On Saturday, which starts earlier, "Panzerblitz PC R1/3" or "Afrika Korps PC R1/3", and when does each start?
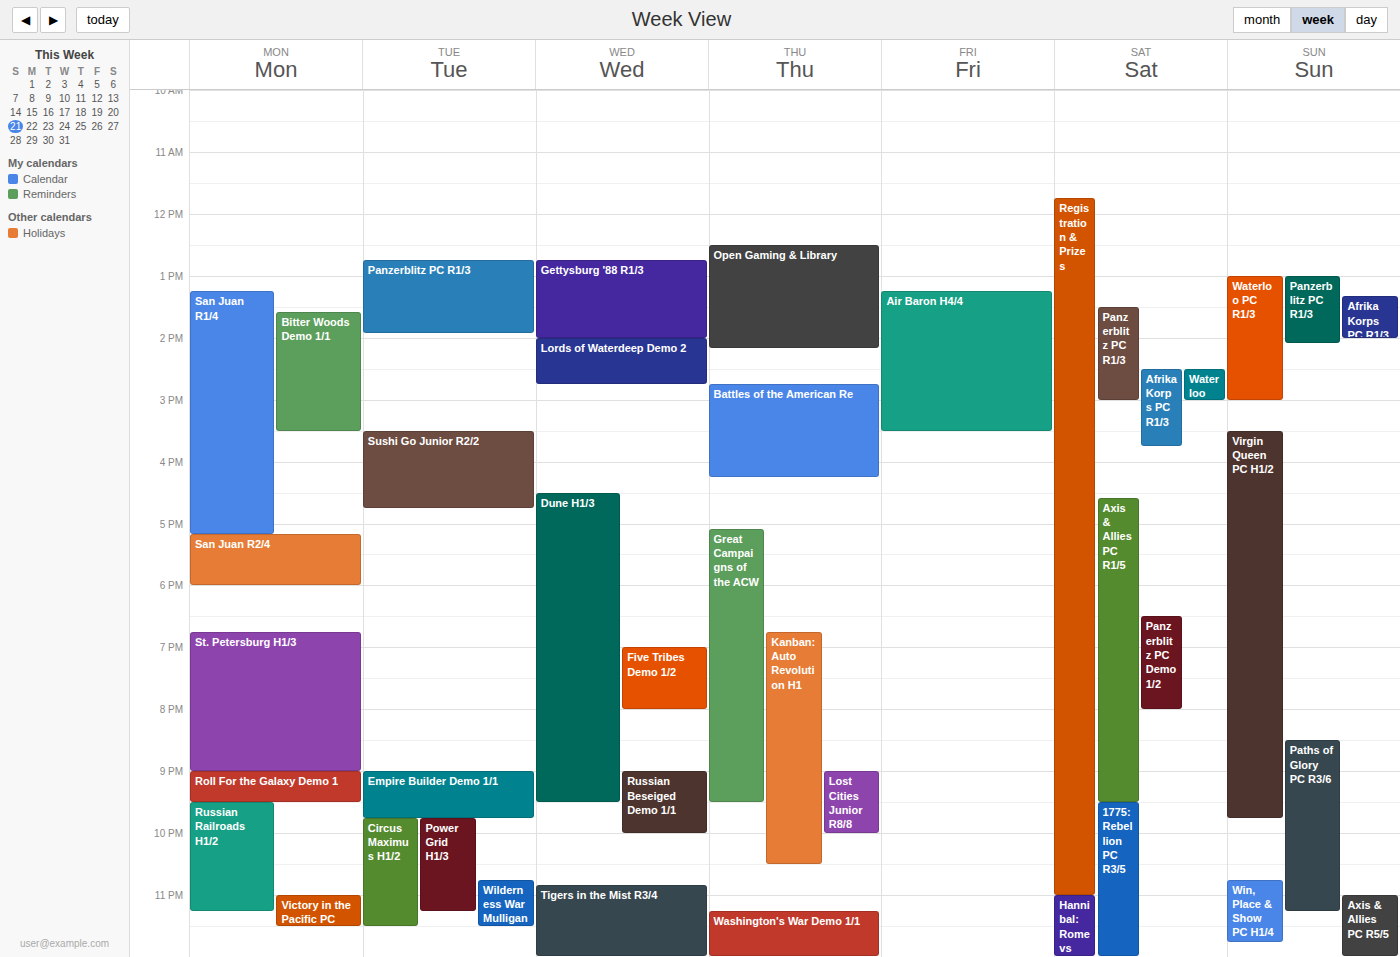
"Panzerblitz PC R1/3" 1:30 PM; "Afrika Korps PC R1/3" 2:30 PM.